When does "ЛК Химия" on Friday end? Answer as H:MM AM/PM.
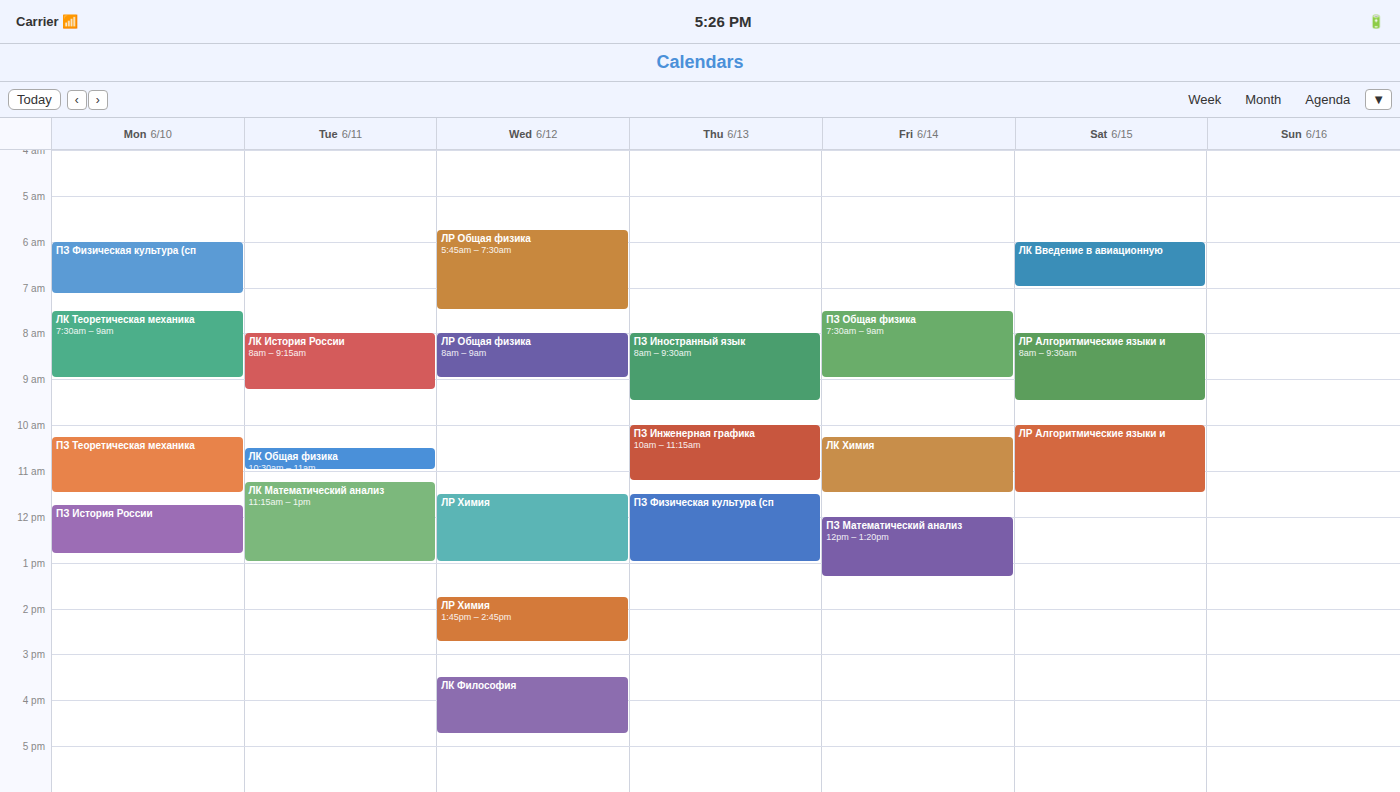
11:30 AM